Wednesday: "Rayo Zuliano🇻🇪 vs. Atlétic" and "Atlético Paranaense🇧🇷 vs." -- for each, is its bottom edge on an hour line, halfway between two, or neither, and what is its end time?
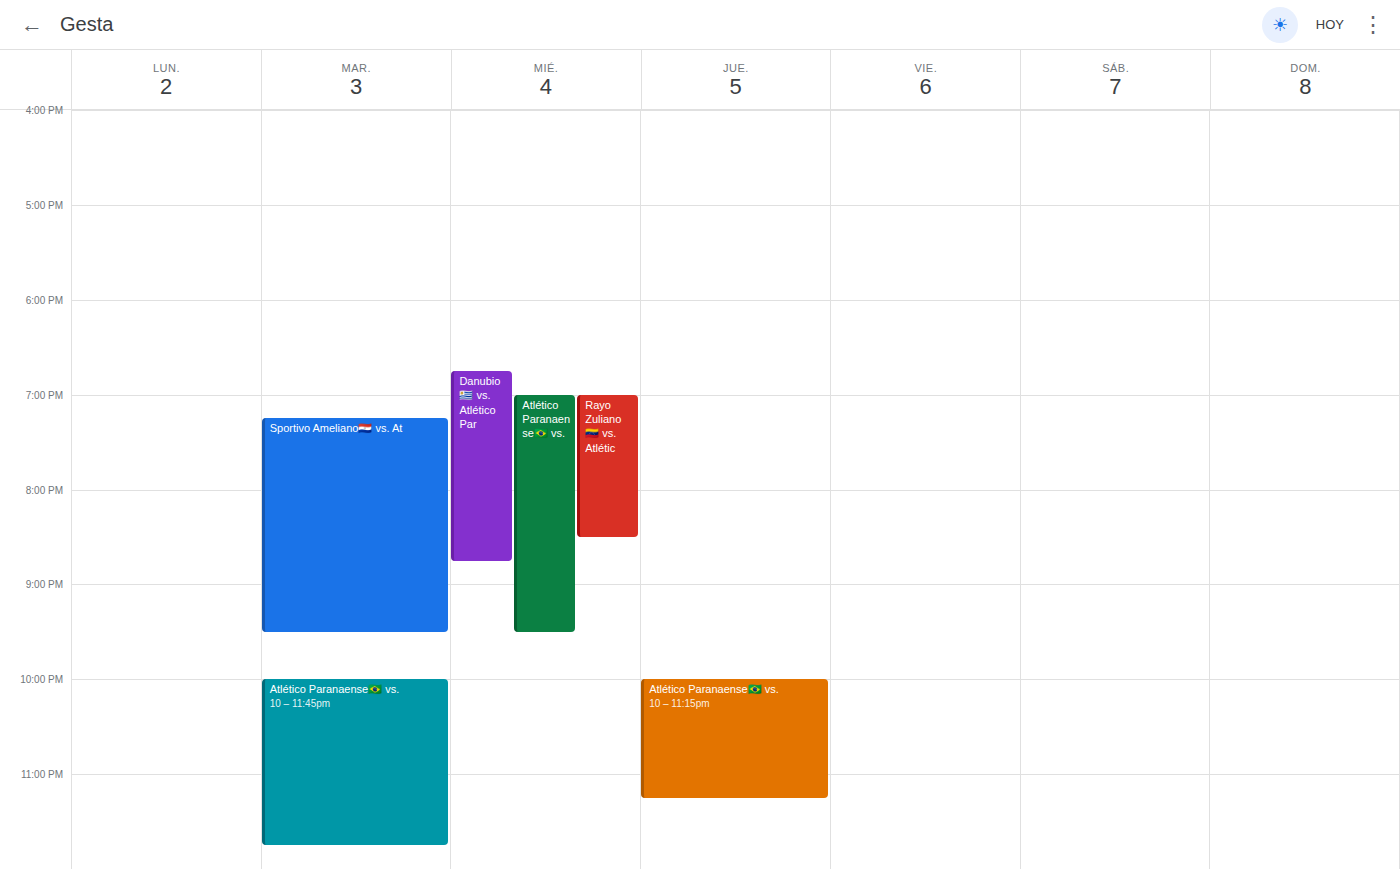
"Rayo Zuliano🇻🇪 vs. Atlétic": 8:30 PM, halfway between the 8 PM and 9 PM lines. "Atlético Paranaense🇧🇷 vs.": 9:30 PM, halfway between the 9 PM and 10 PM lines.